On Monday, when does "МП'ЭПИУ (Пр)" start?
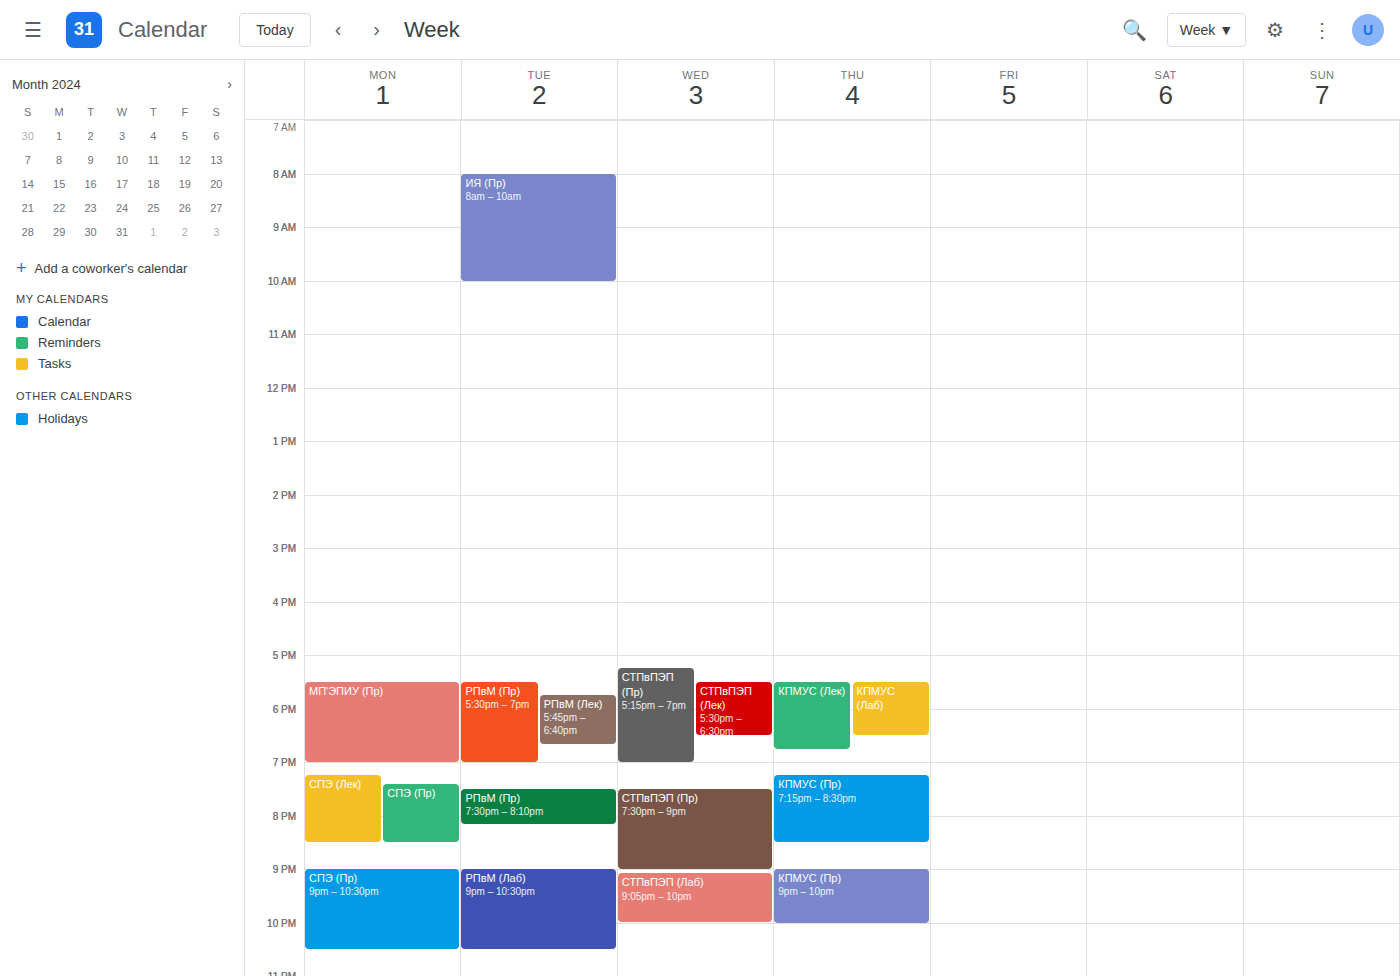
5:30 PM